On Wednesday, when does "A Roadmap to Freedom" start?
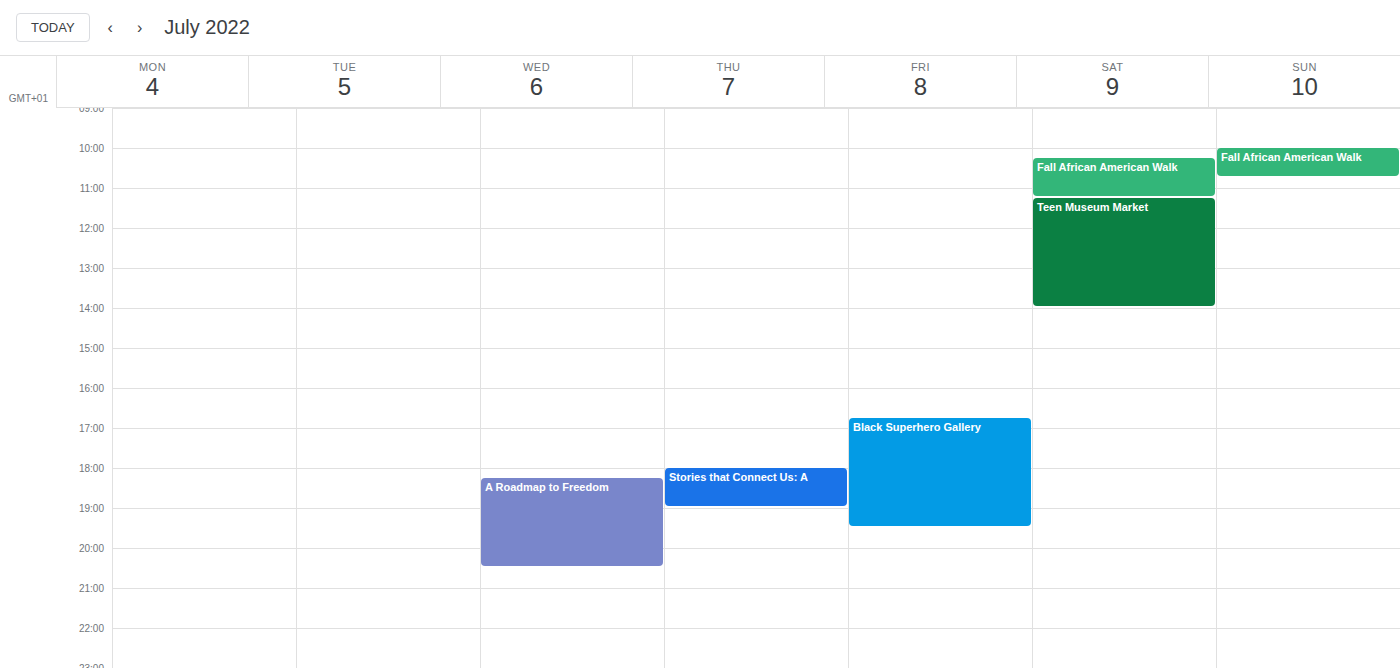
6:15 PM